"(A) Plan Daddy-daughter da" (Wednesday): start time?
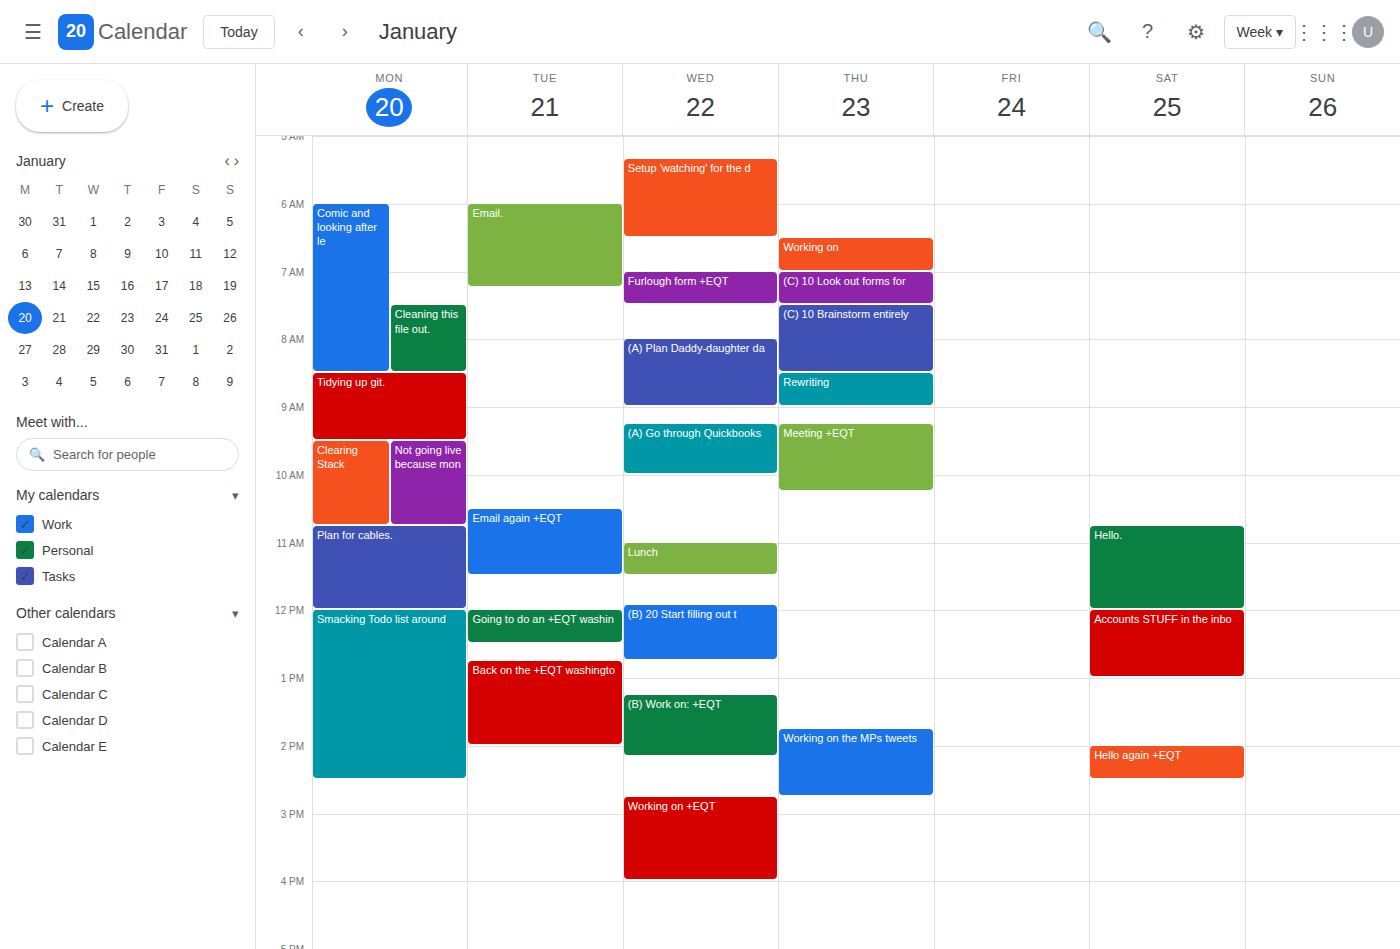
8:00 AM